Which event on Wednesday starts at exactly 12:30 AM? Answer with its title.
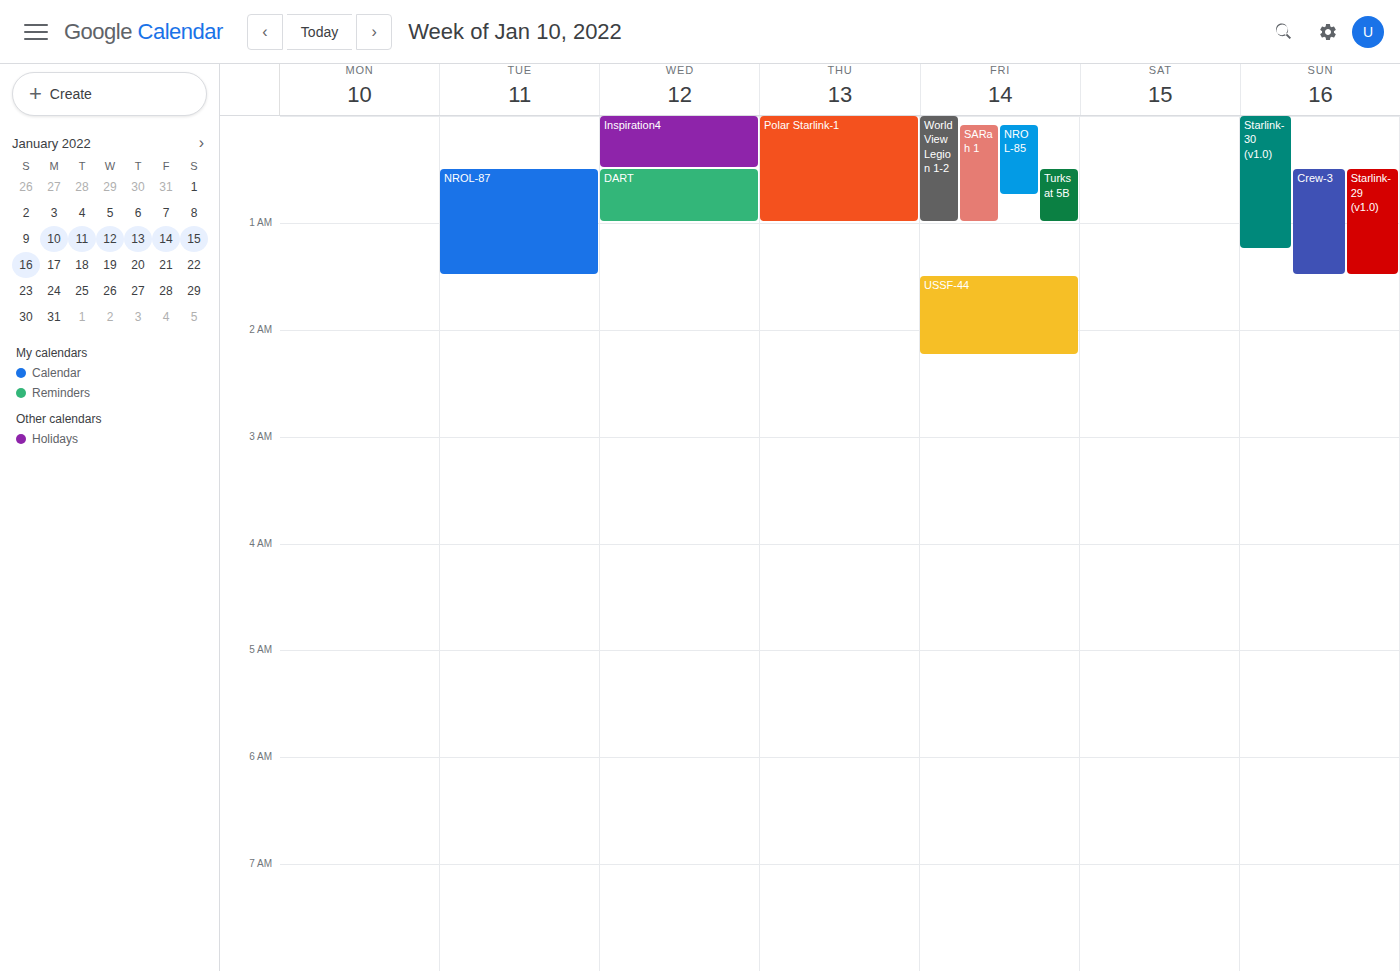
"DART"